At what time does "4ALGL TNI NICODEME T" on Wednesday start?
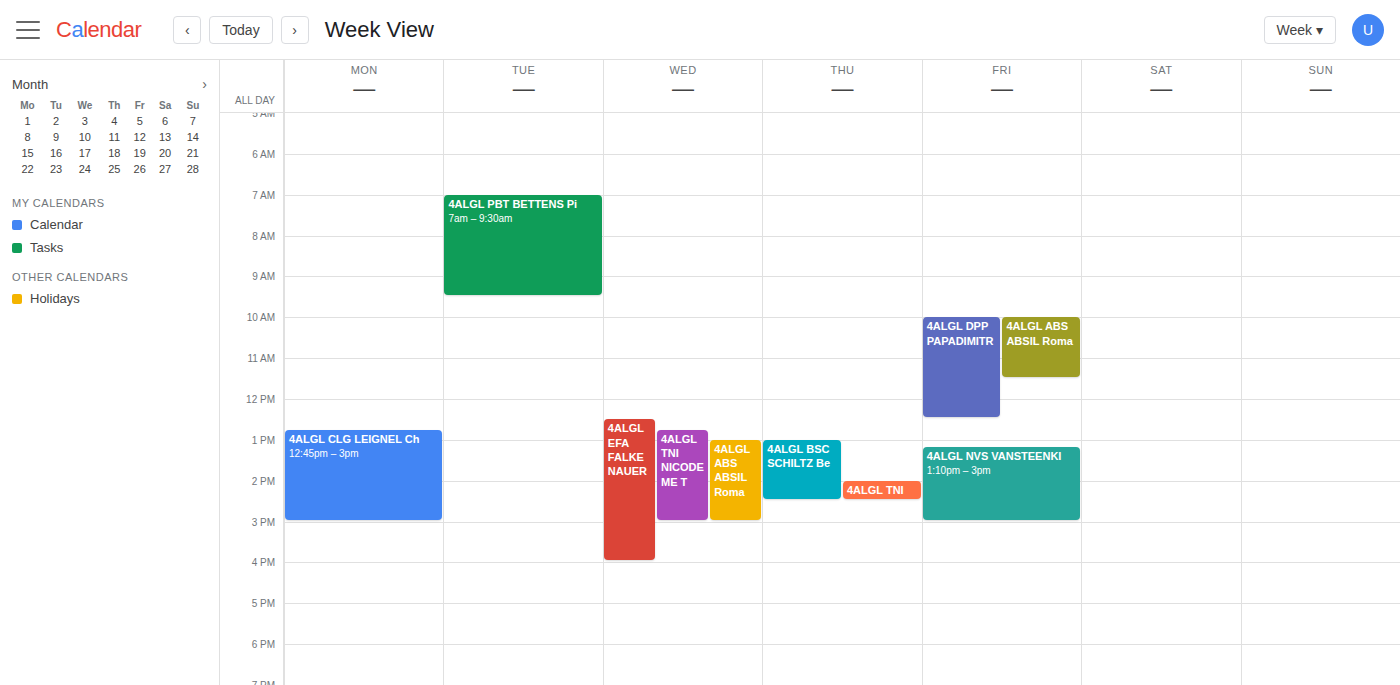
12:45